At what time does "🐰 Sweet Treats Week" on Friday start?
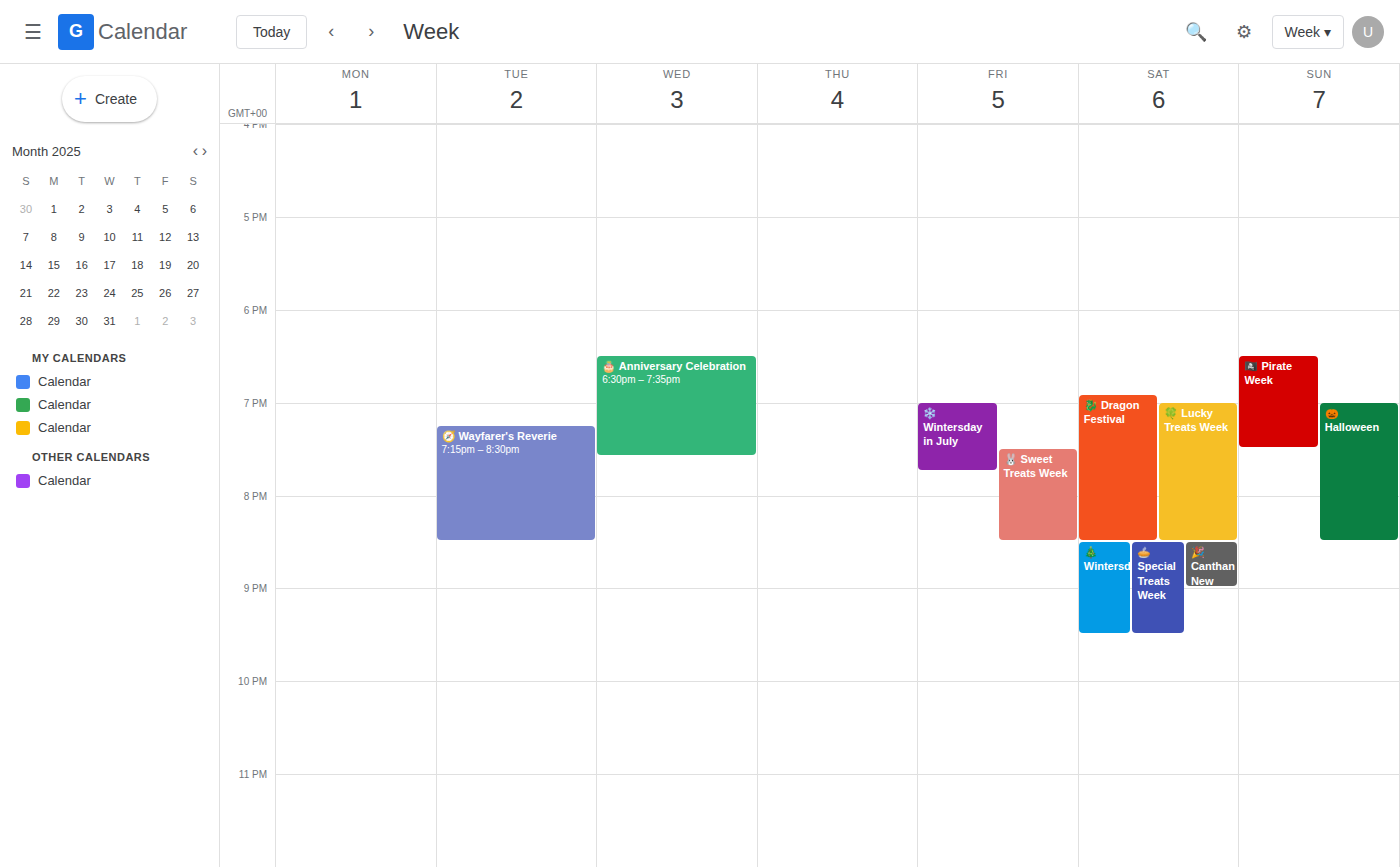
7:30 PM